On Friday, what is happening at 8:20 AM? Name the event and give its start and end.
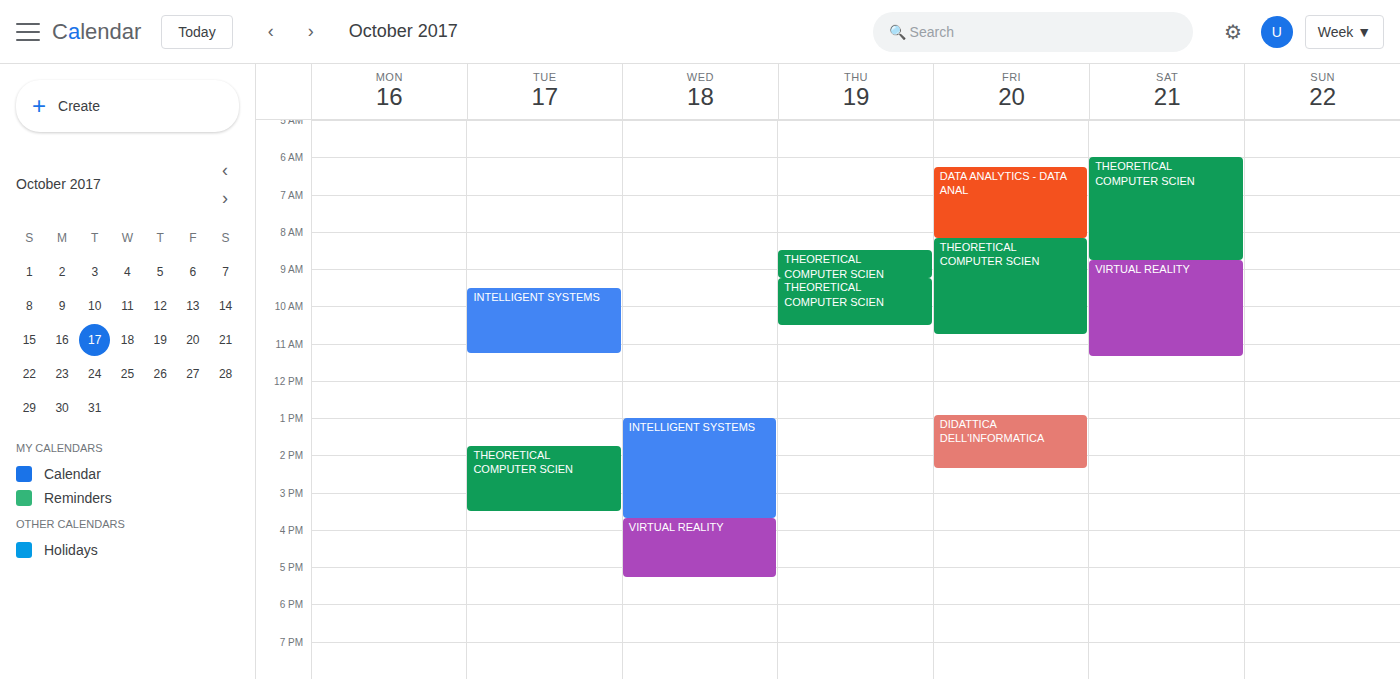
"THEORETICAL COMPUTER SCIEN", 8:10 AM to 10:45 AM